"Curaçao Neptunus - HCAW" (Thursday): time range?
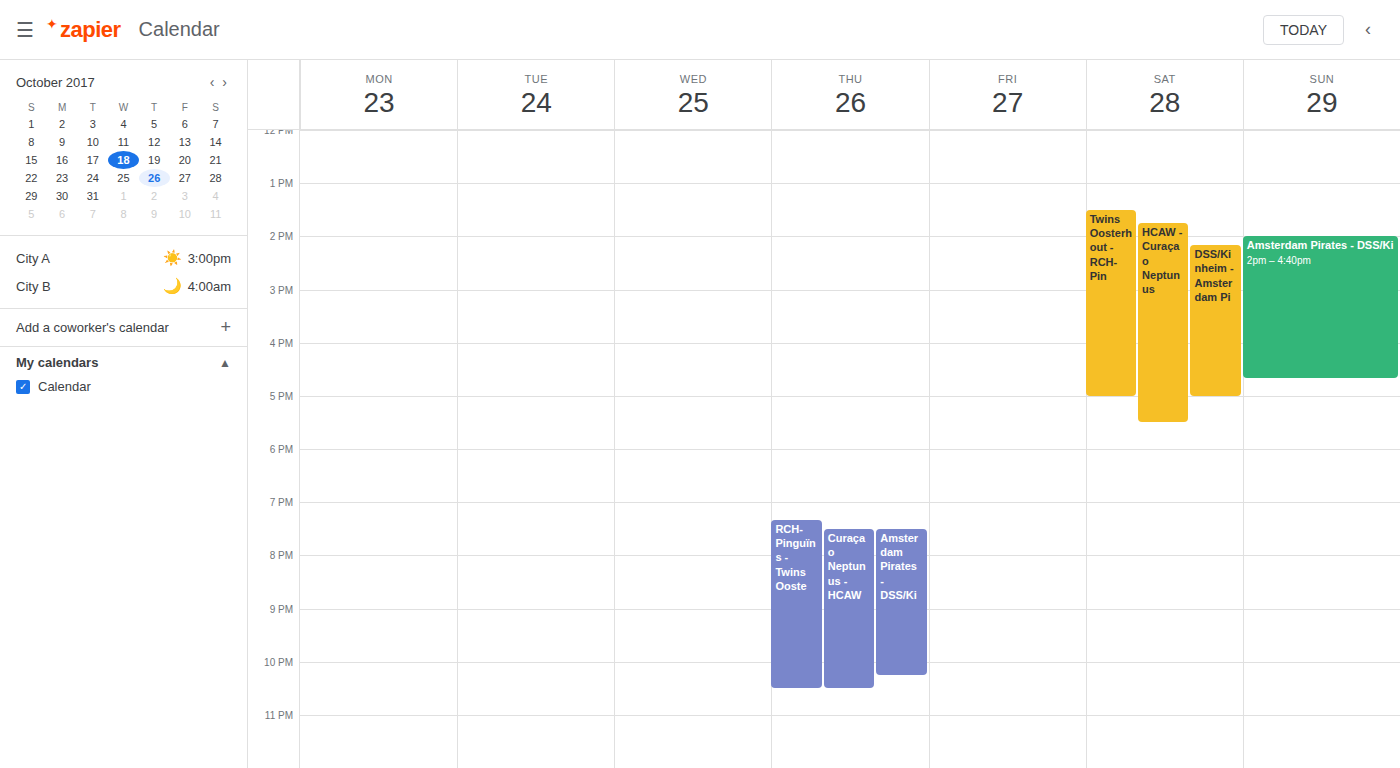
7:30 PM to 10:30 PM